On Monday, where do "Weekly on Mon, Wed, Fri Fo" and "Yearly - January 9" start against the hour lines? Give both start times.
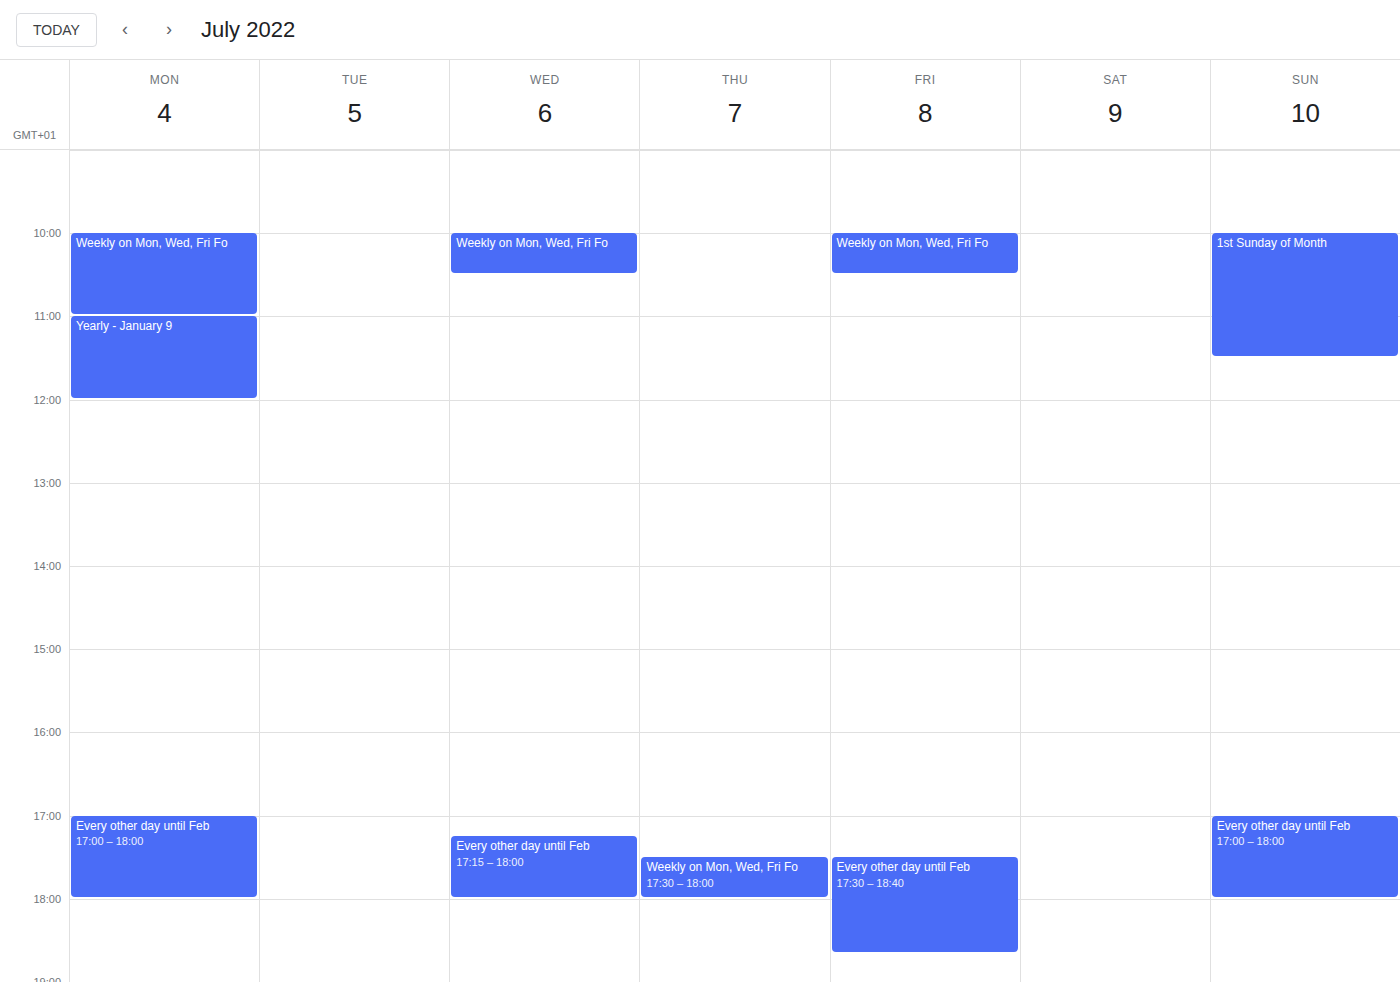
"Weekly on Mon, Wed, Fri Fo": 10:00 AM, exactly on the 10 AM line. "Yearly - January 9": 11:00 AM, exactly on the 11 AM line.